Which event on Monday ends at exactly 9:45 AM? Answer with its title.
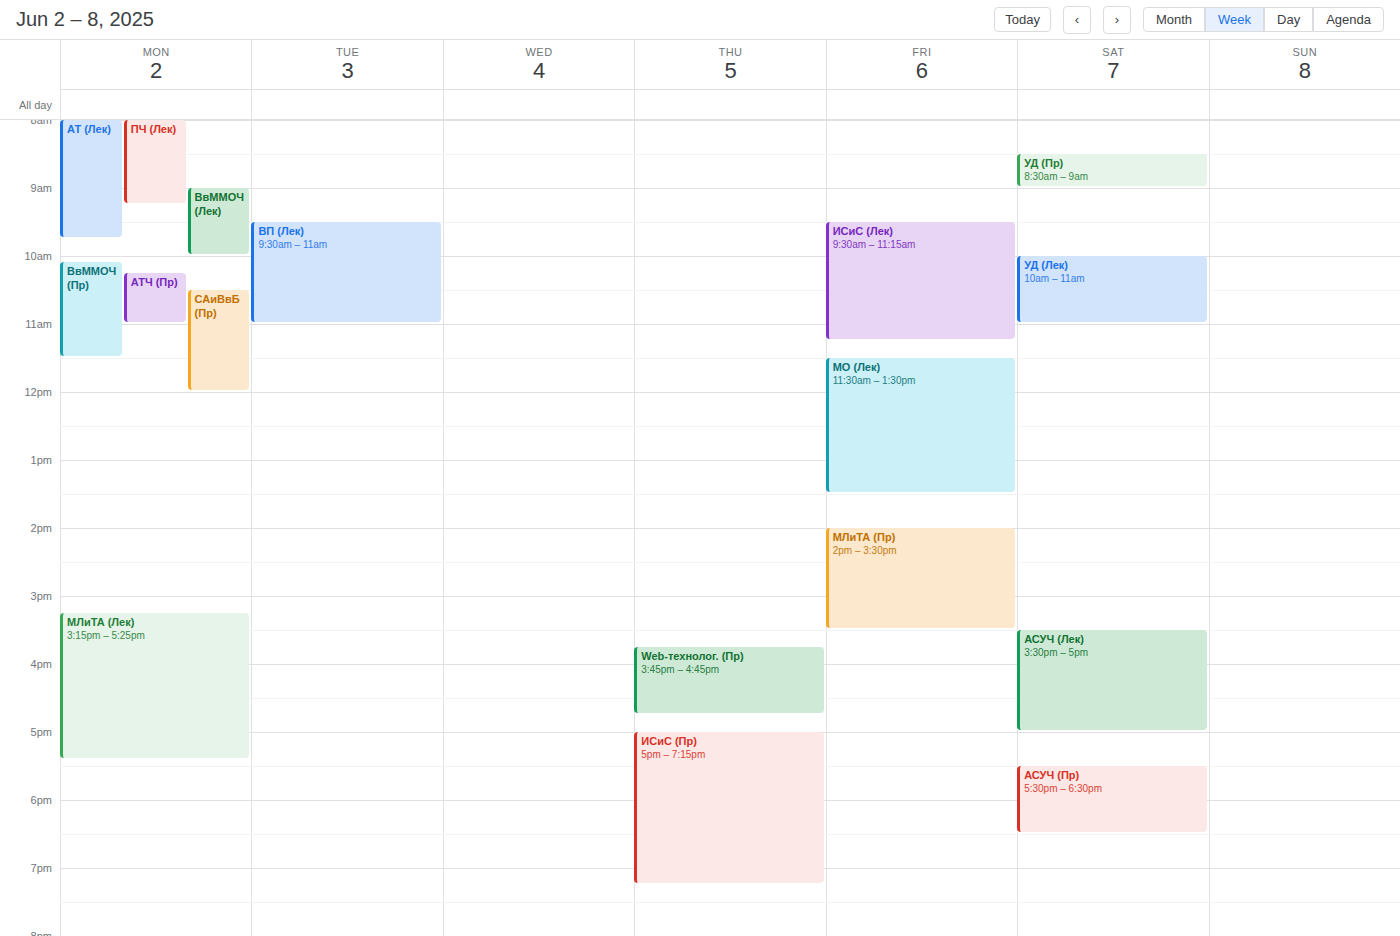
"АТ (Лек)"